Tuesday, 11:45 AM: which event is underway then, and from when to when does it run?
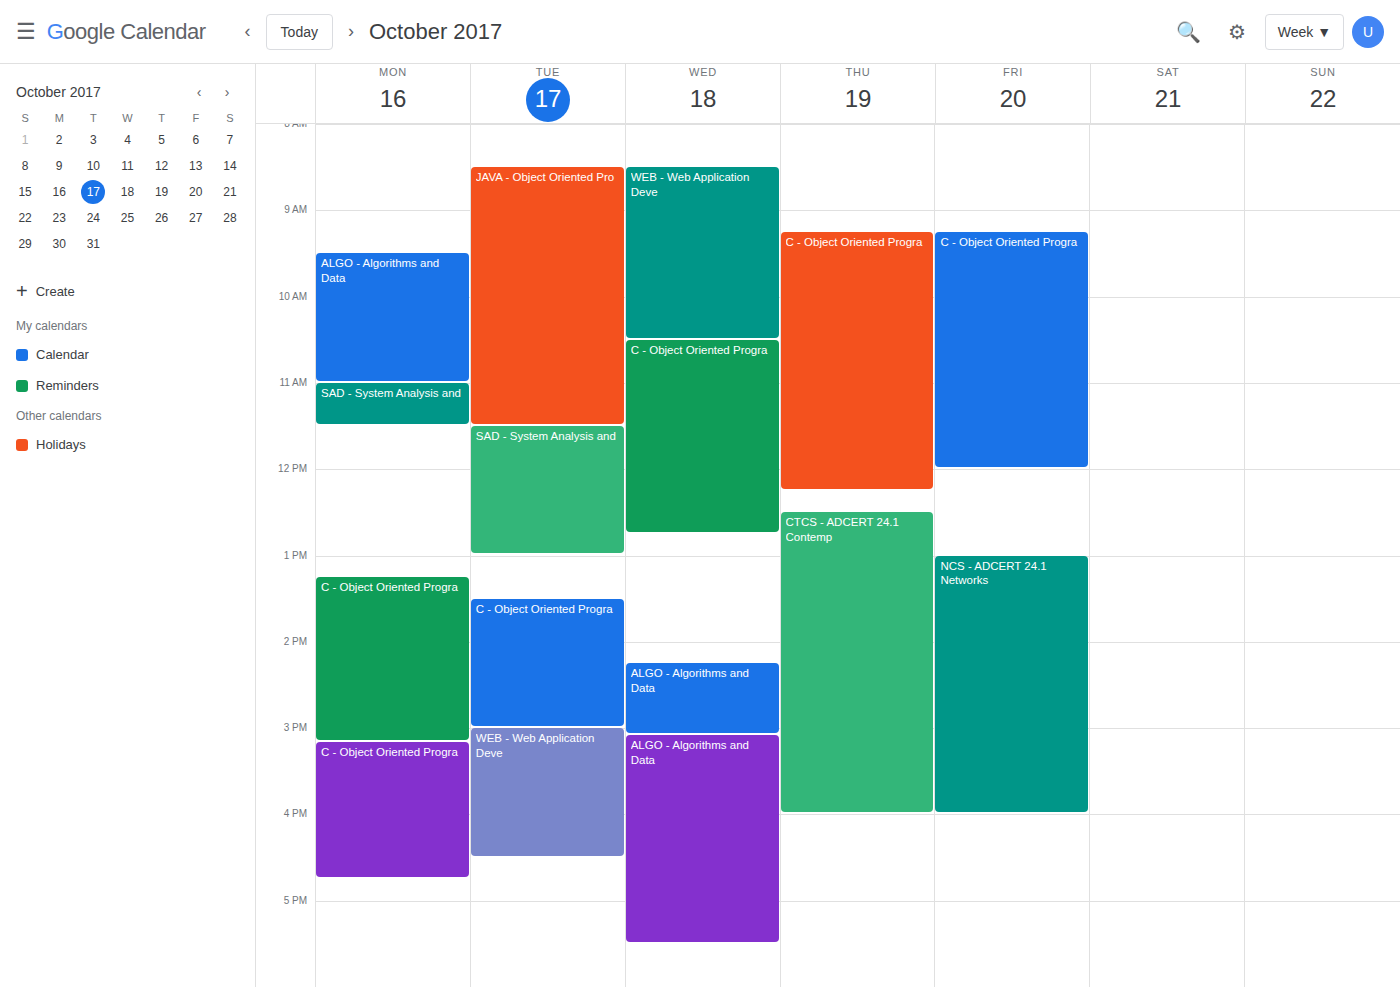
"SAD - System Analysis and", 11:30 AM to 1:00 PM